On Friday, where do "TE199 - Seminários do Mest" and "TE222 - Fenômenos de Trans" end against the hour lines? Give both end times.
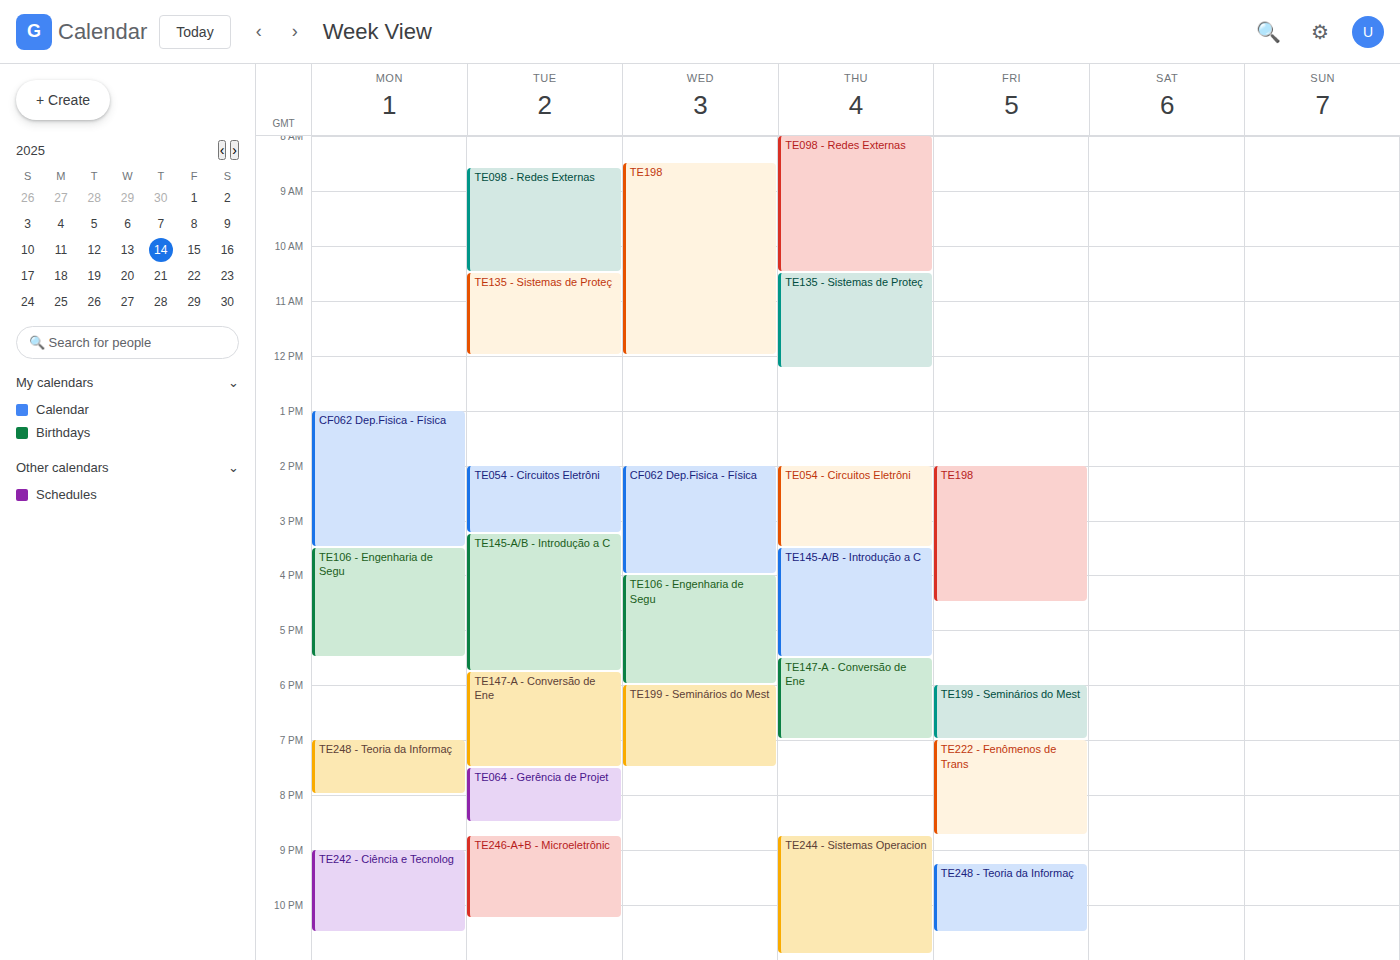
"TE199 - Seminários do Mest": 7:00 PM, exactly on the 7 PM line. "TE222 - Fenômenos de Trans": 8:45 PM, neither: three quarters of the way from the 8 PM line to the 9 PM line.